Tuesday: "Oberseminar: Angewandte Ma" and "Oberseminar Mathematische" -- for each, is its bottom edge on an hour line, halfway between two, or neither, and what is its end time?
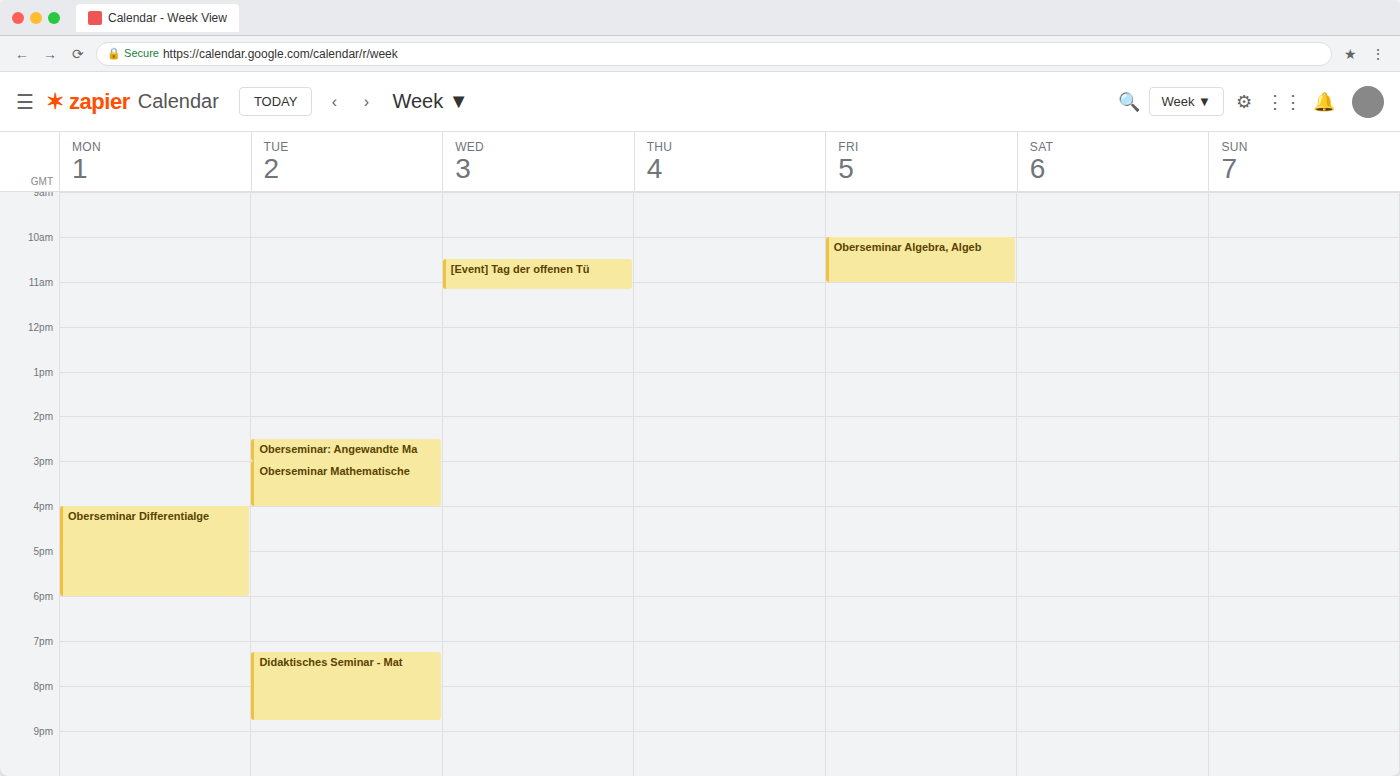
"Oberseminar: Angewandte Ma": 3:00 PM, exactly on the 3 PM line. "Oberseminar Mathematische": 4:00 PM, exactly on the 4 PM line.